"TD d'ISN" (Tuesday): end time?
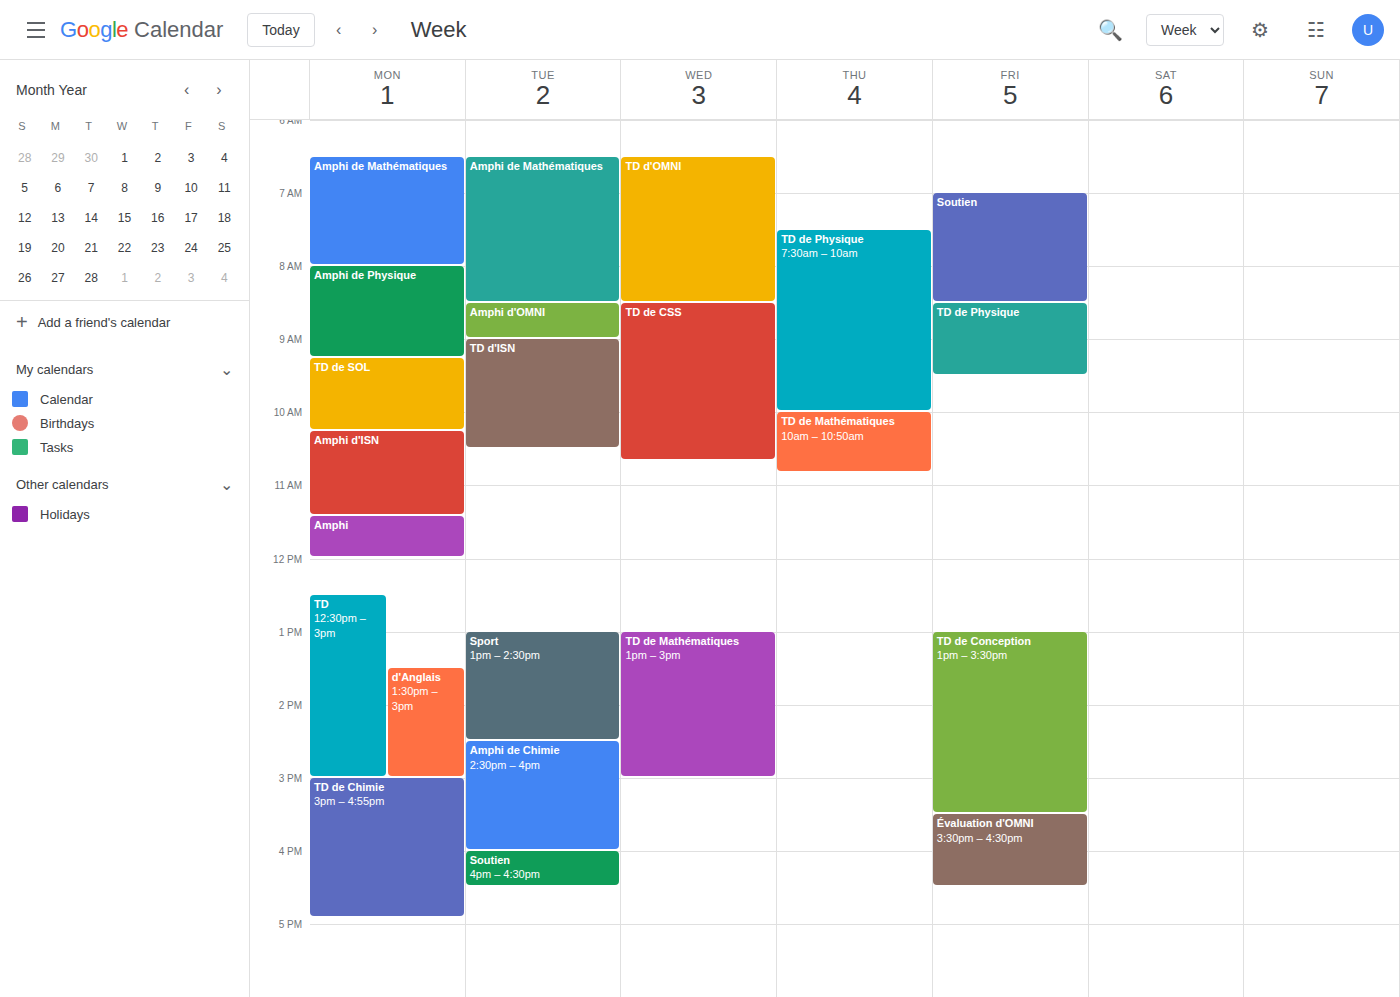
10:30 AM